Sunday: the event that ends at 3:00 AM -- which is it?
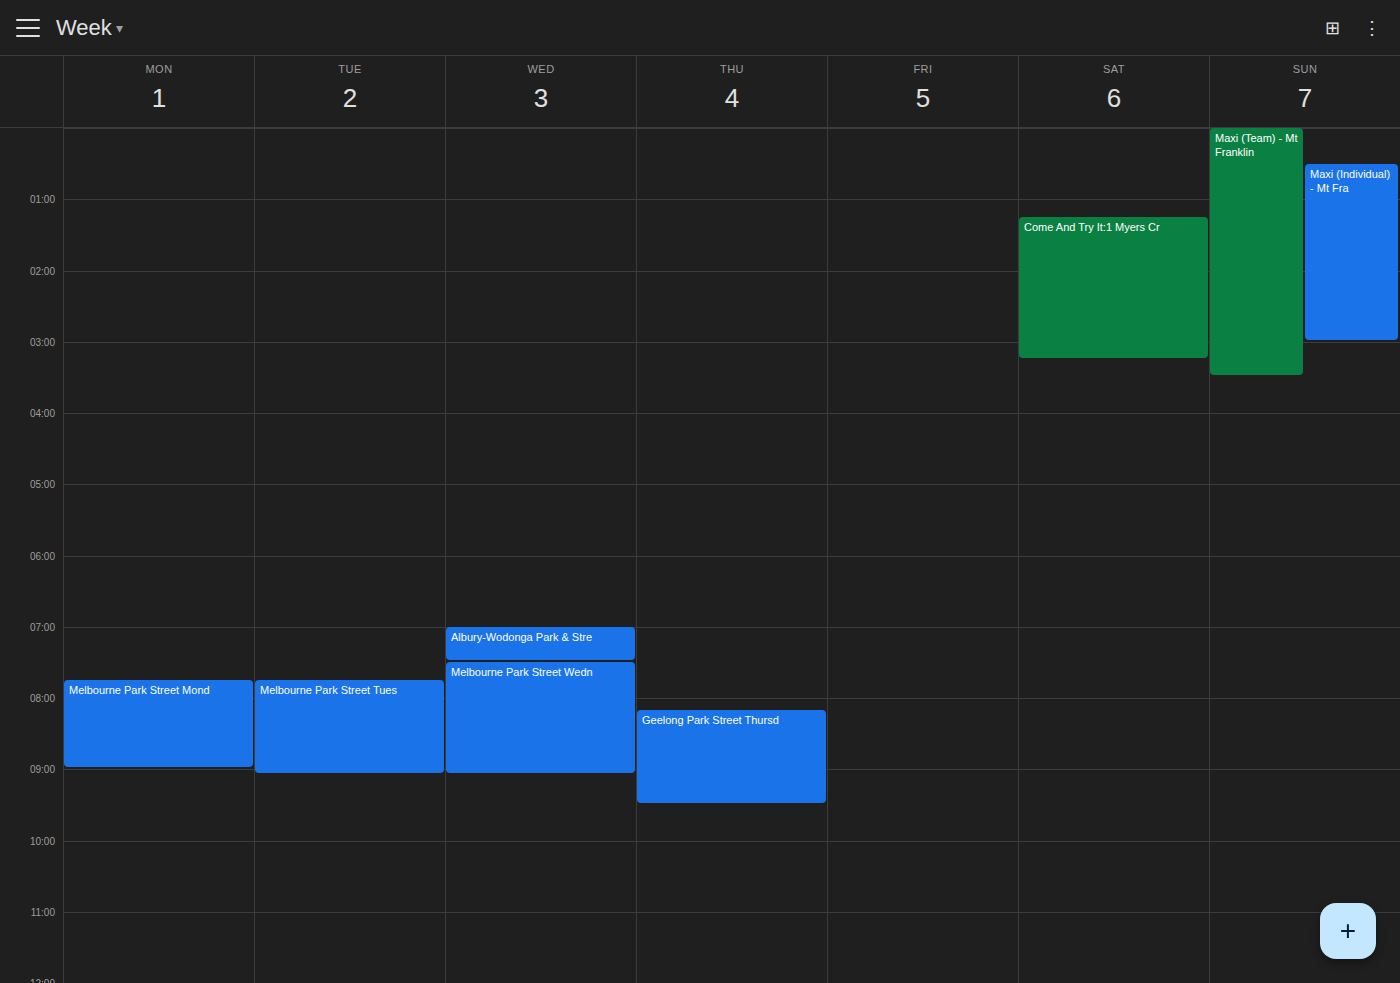
"Maxi (Individual) - Mt Fra"